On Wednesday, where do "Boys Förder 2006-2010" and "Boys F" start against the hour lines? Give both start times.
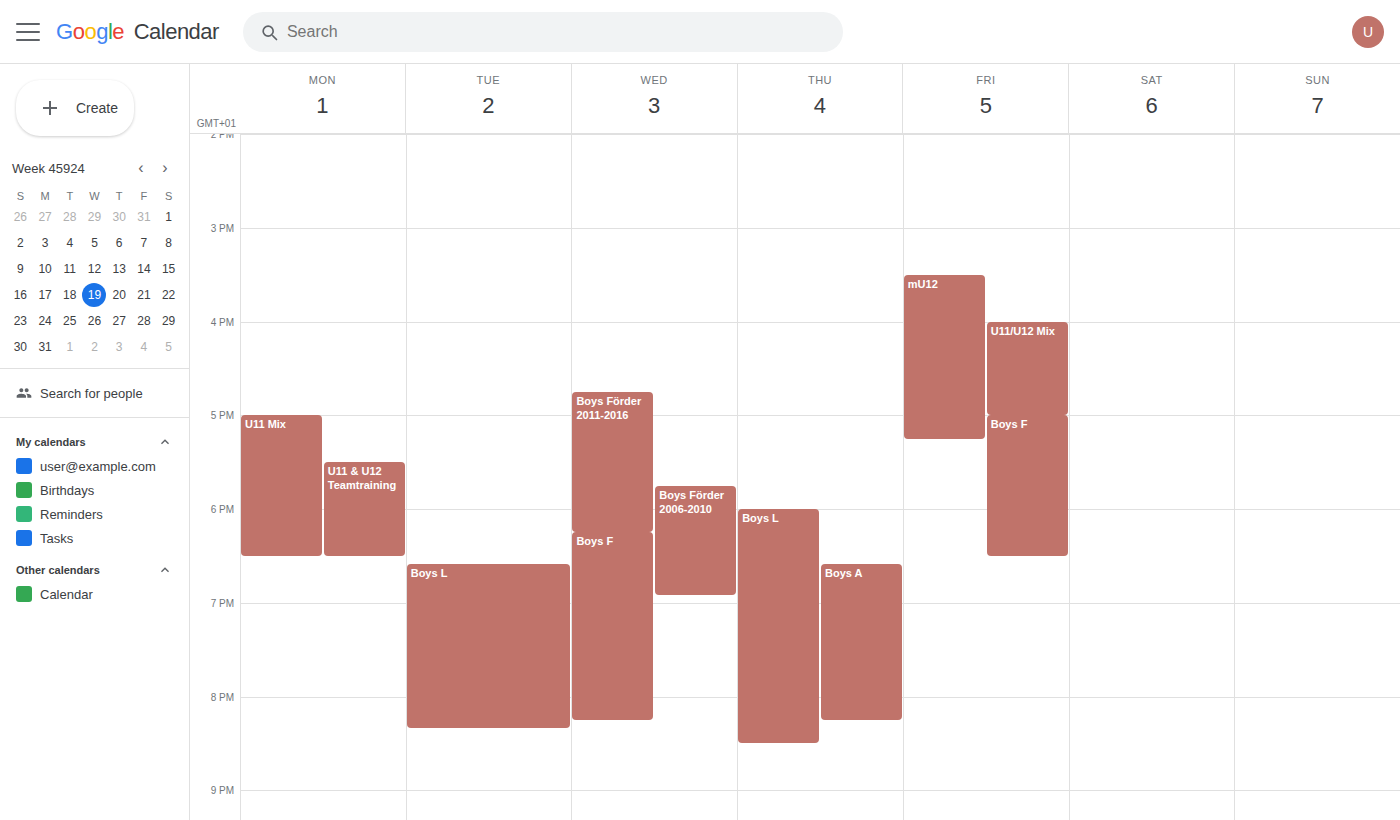
"Boys Förder 2006-2010": 5:45 PM, neither: three quarters of the way from the 5 PM line to the 6 PM line. "Boys F": 6:15 PM, neither: a quarter of the way from the 6 PM line to the 7 PM line.